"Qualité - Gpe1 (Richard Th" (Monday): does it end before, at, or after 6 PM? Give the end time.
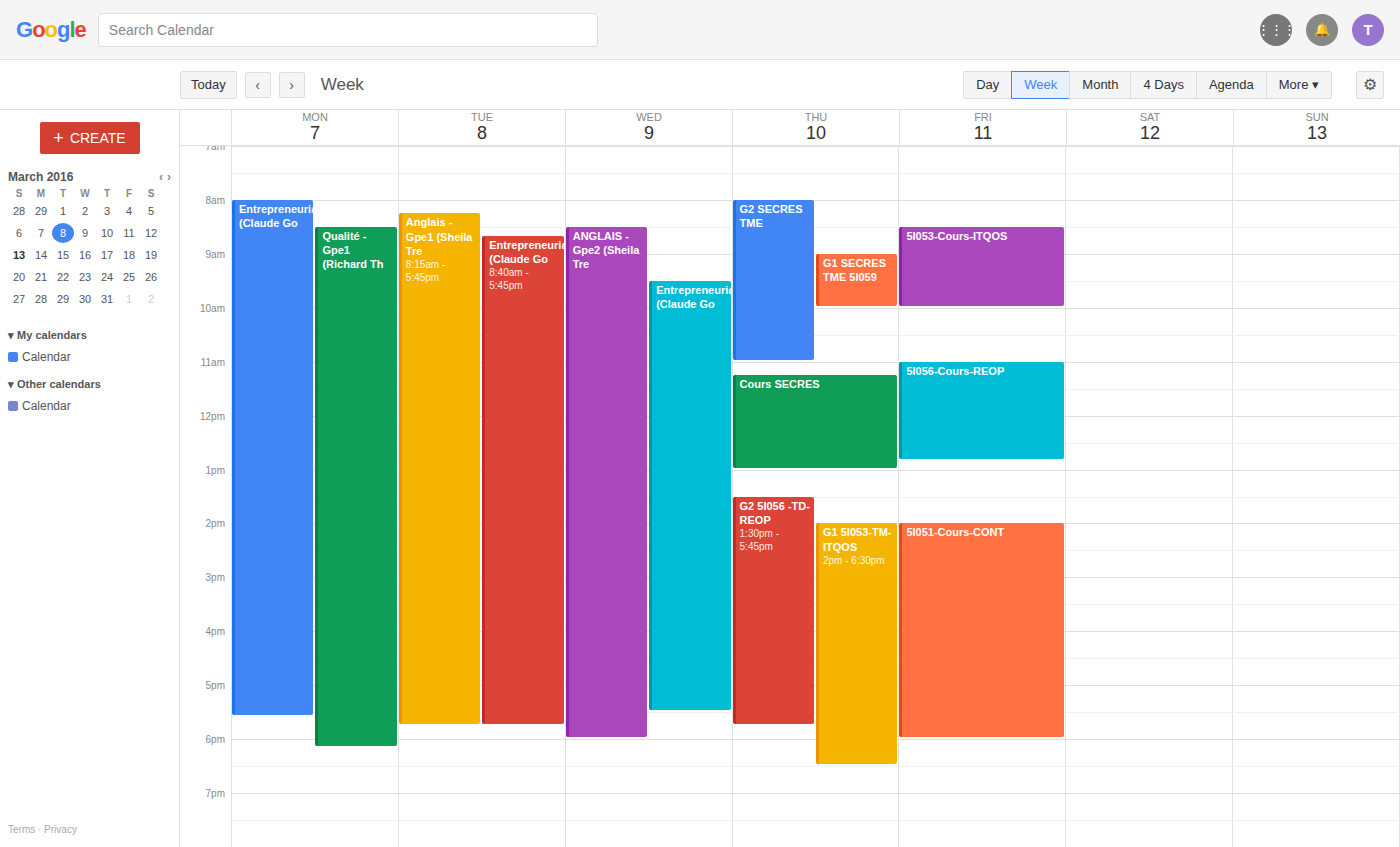
6:10 PM -- after 6 PM, 10 minutes below the 6 PM line.